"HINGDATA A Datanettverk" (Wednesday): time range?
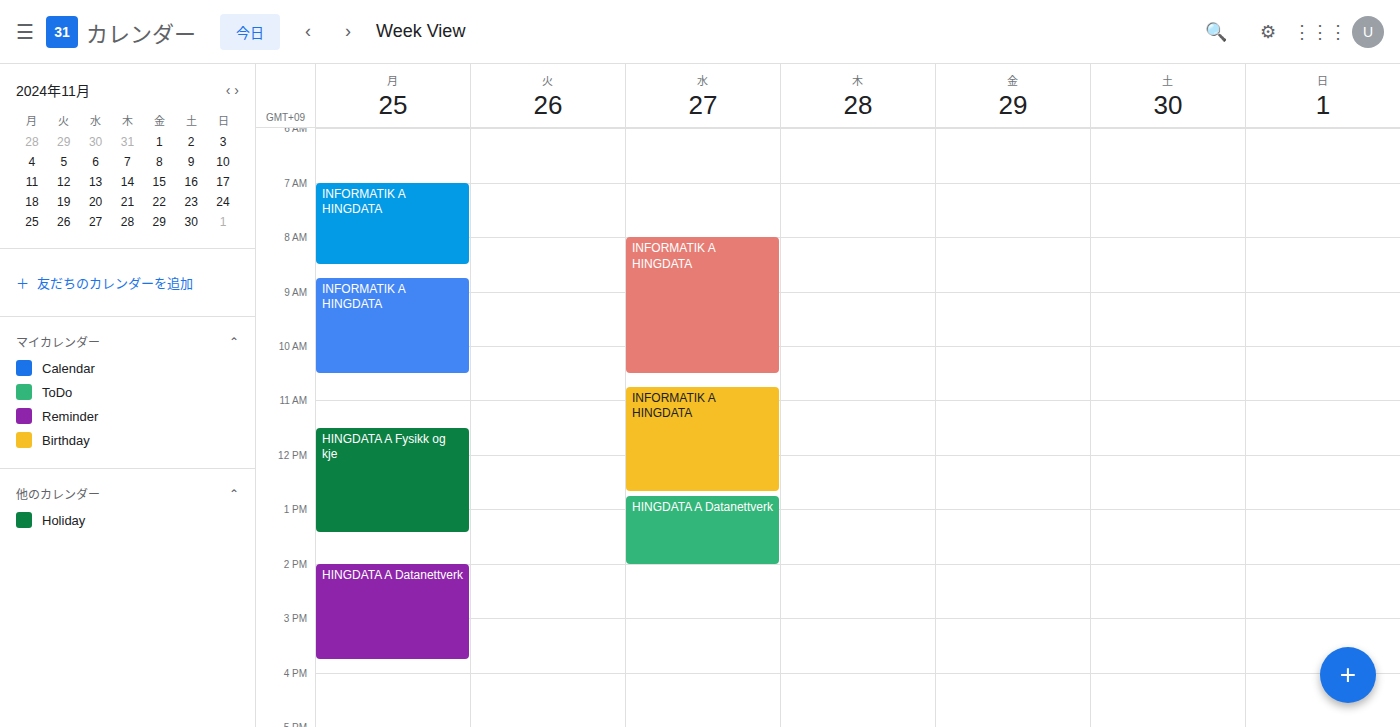
12:45 PM to 2:00 PM